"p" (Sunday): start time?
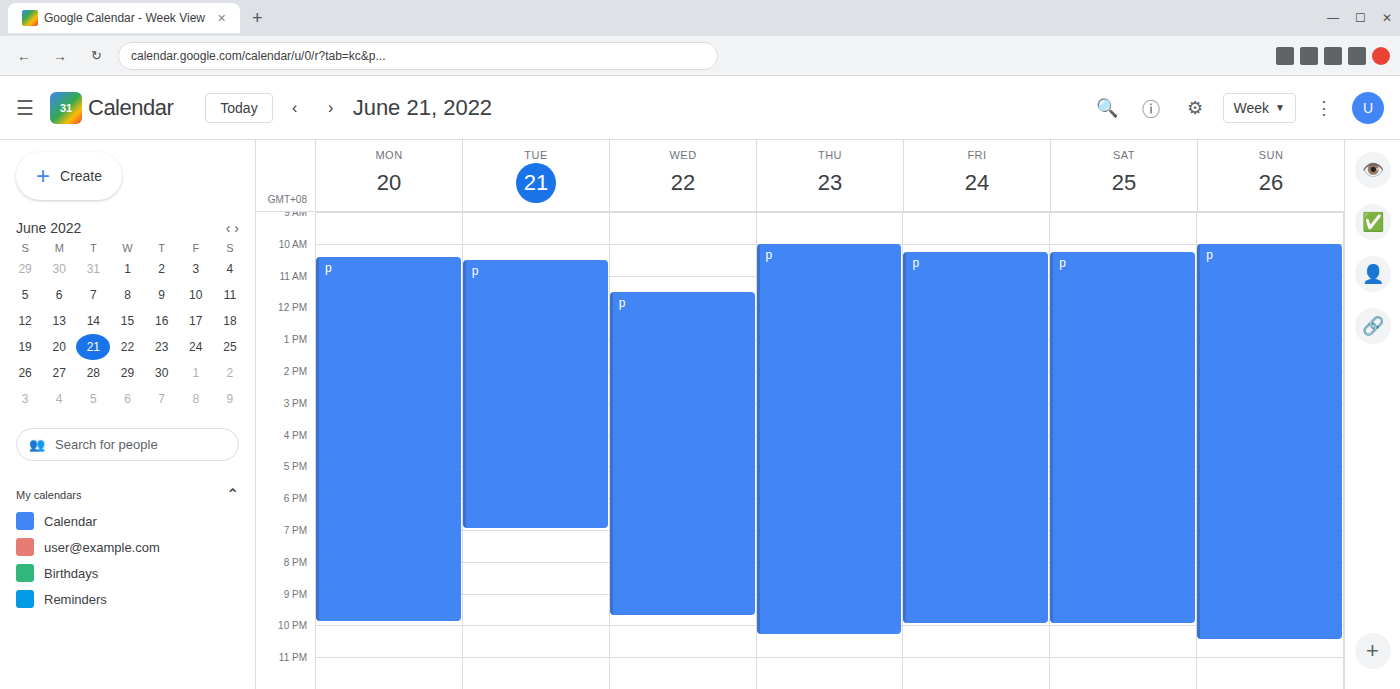
10:00 AM